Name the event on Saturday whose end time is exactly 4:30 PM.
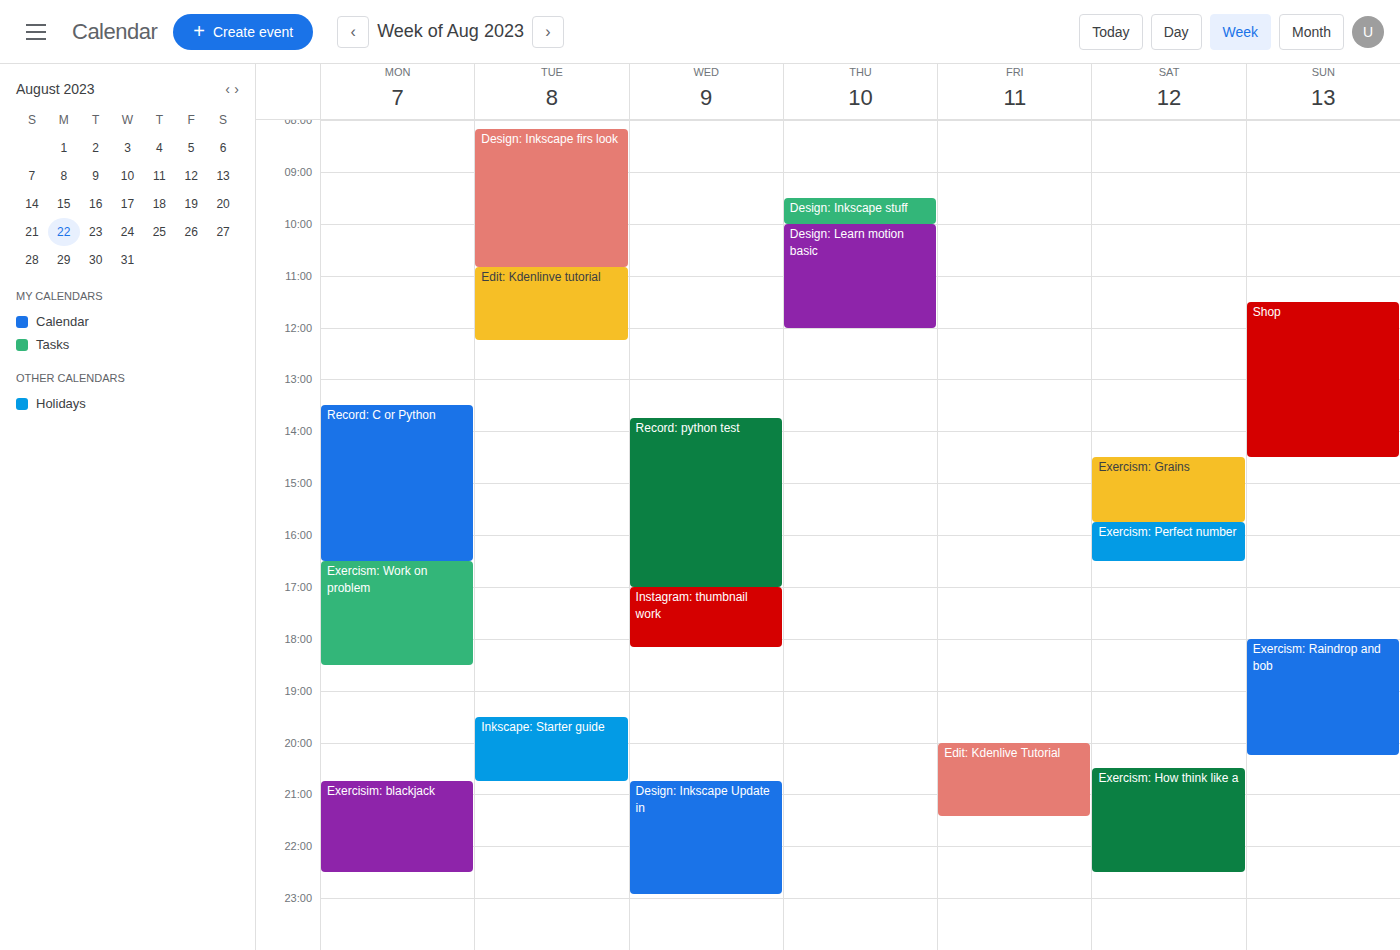
"Exercism: Perfect number"